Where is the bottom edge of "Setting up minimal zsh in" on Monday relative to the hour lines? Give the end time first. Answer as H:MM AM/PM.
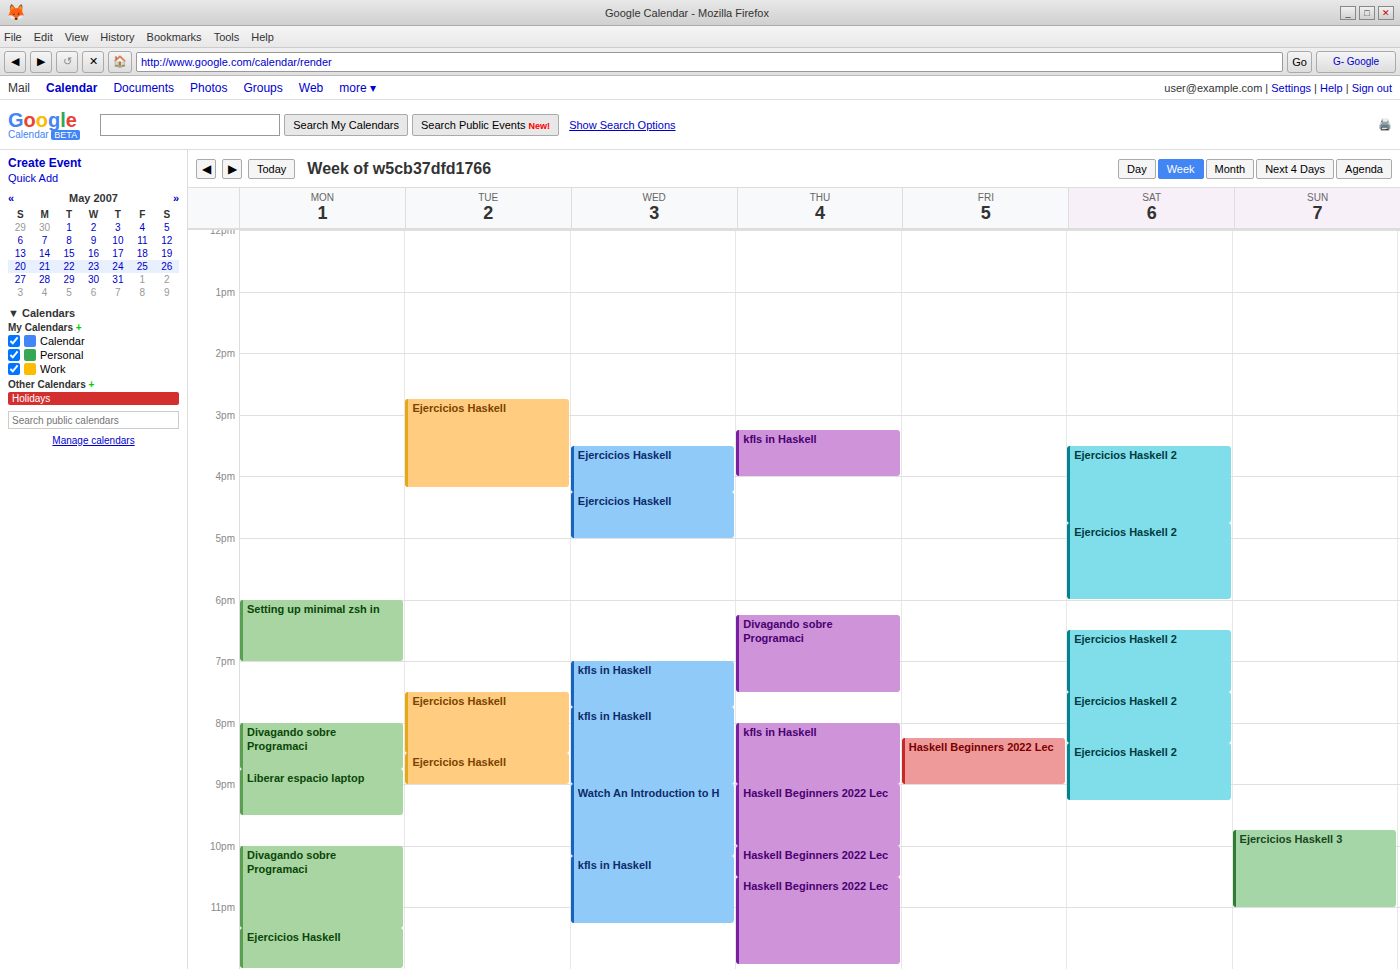
7:00 PM -- exactly on the 7 PM line.